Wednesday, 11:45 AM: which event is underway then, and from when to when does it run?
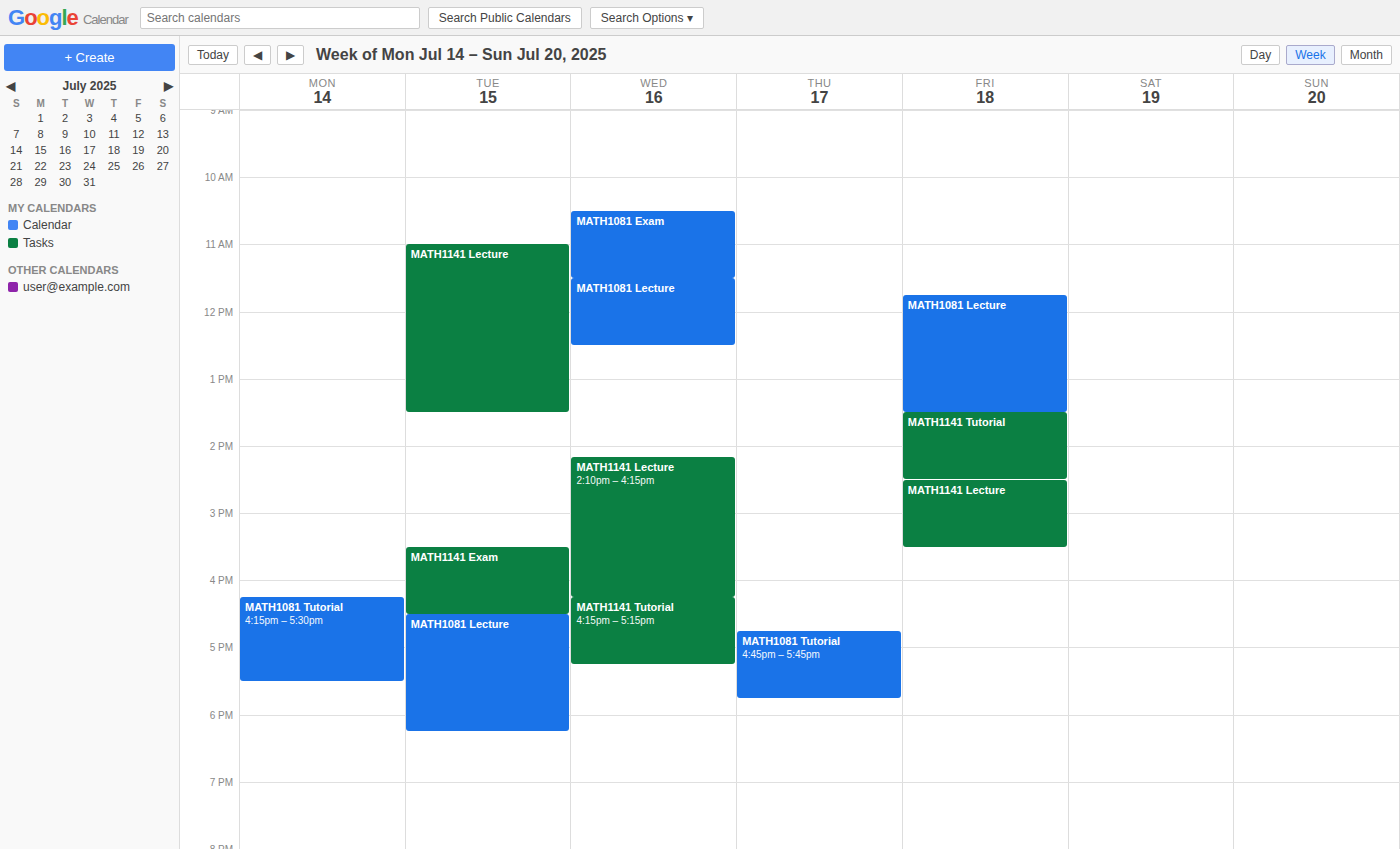
"MATH1081 Lecture", 11:30 AM to 12:30 PM